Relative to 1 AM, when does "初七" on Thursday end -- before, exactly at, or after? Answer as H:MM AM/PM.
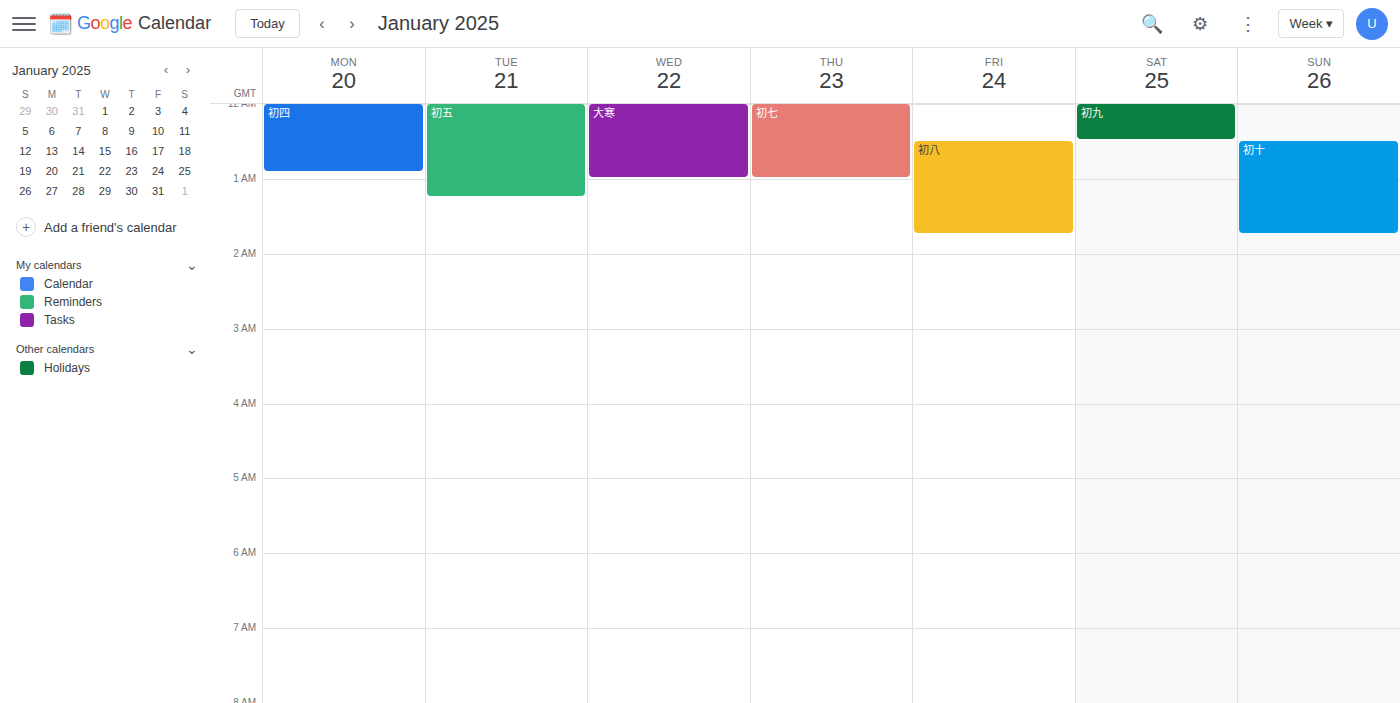
1:00 AM -- exactly at 1 AM, on the 1 AM line.